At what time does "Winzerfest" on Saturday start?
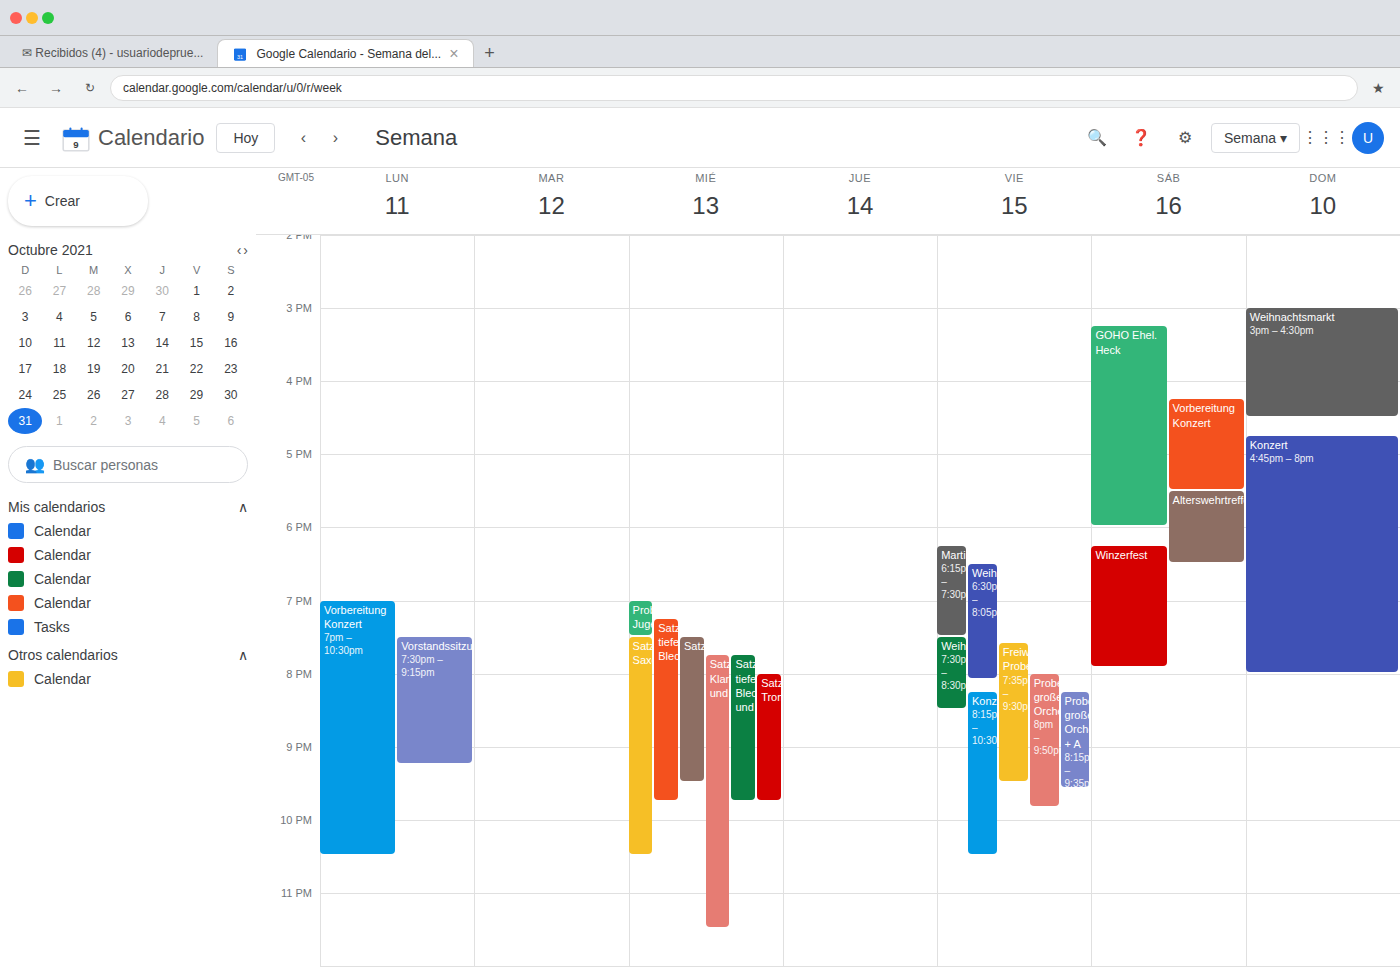
6:15 PM